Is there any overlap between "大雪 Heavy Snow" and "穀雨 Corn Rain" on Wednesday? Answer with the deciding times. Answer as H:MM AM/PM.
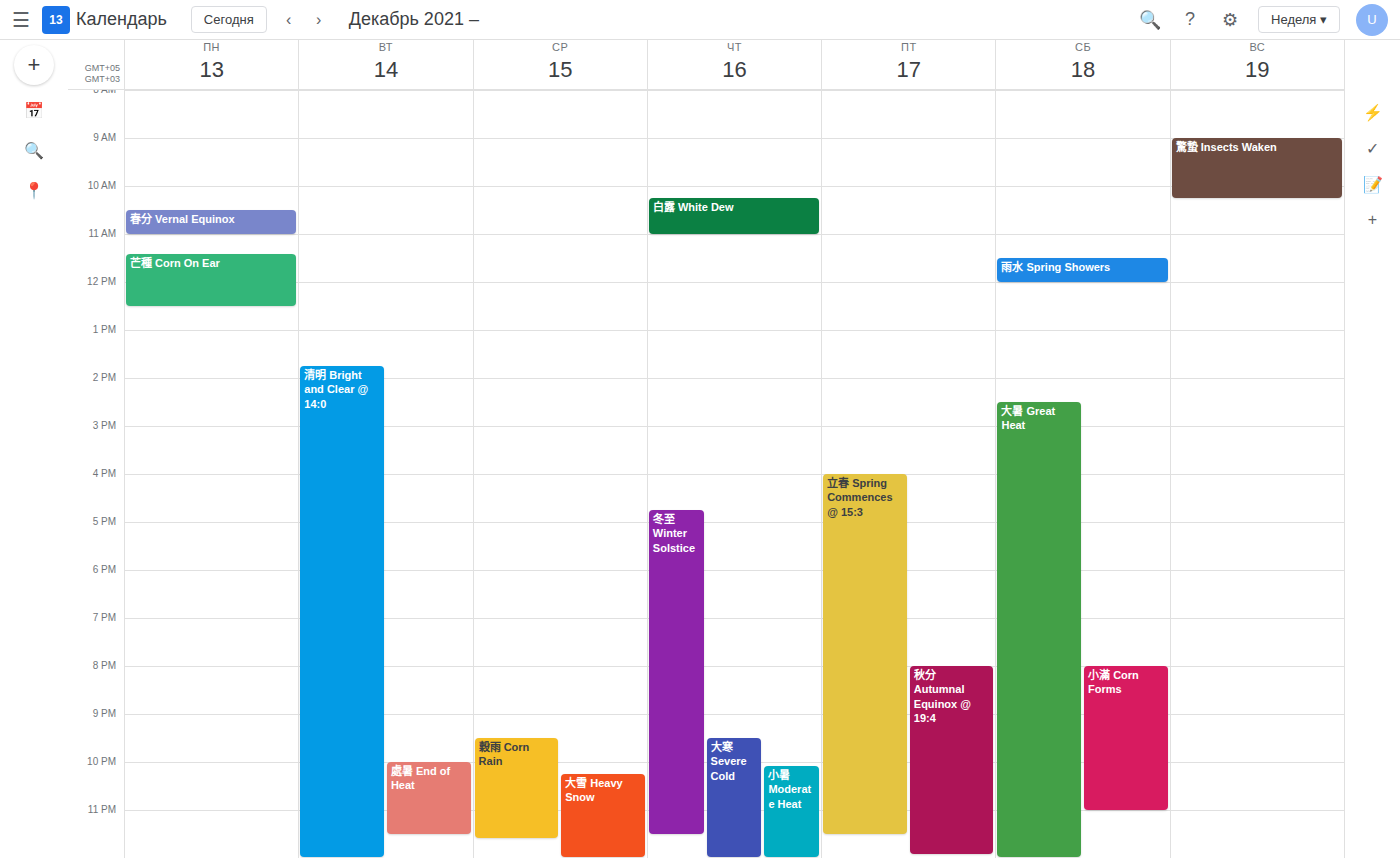
"大雪 Heavy Snow" starts at 10:15 PM, before "穀雨 Corn Rain" ends at 11:35 PM -- they overlap.